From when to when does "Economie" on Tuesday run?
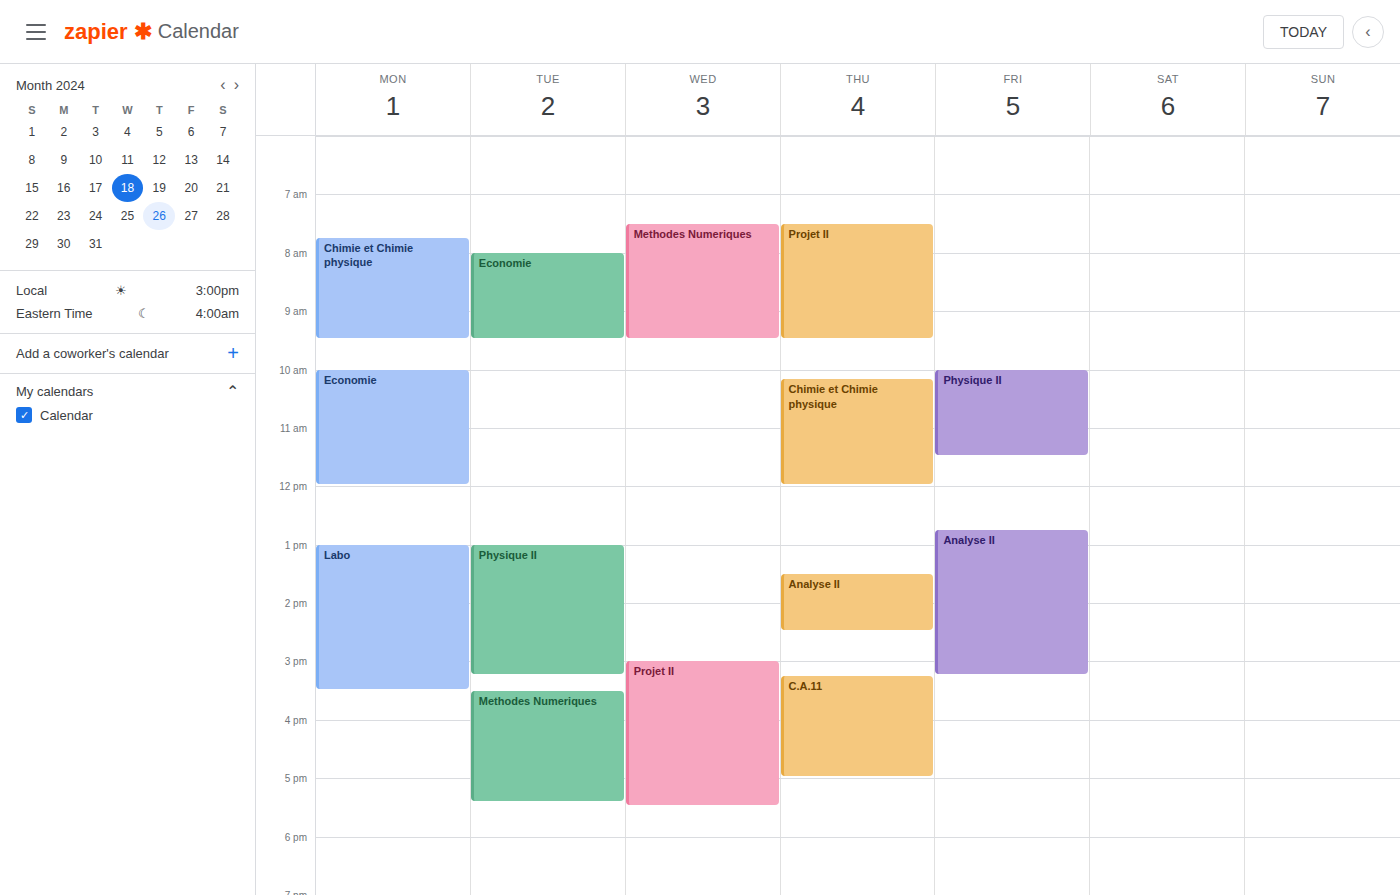
8:00 AM to 9:30 AM